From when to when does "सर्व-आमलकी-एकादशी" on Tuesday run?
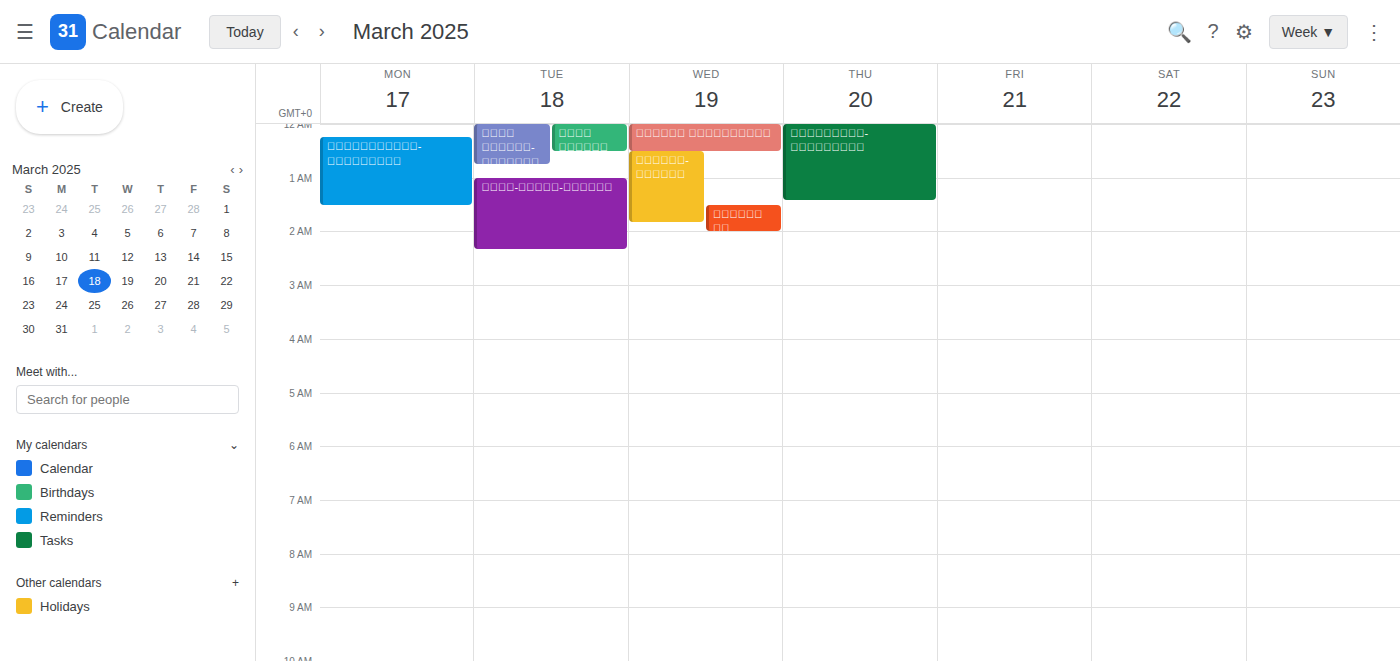
1:00 AM to 2:20 AM